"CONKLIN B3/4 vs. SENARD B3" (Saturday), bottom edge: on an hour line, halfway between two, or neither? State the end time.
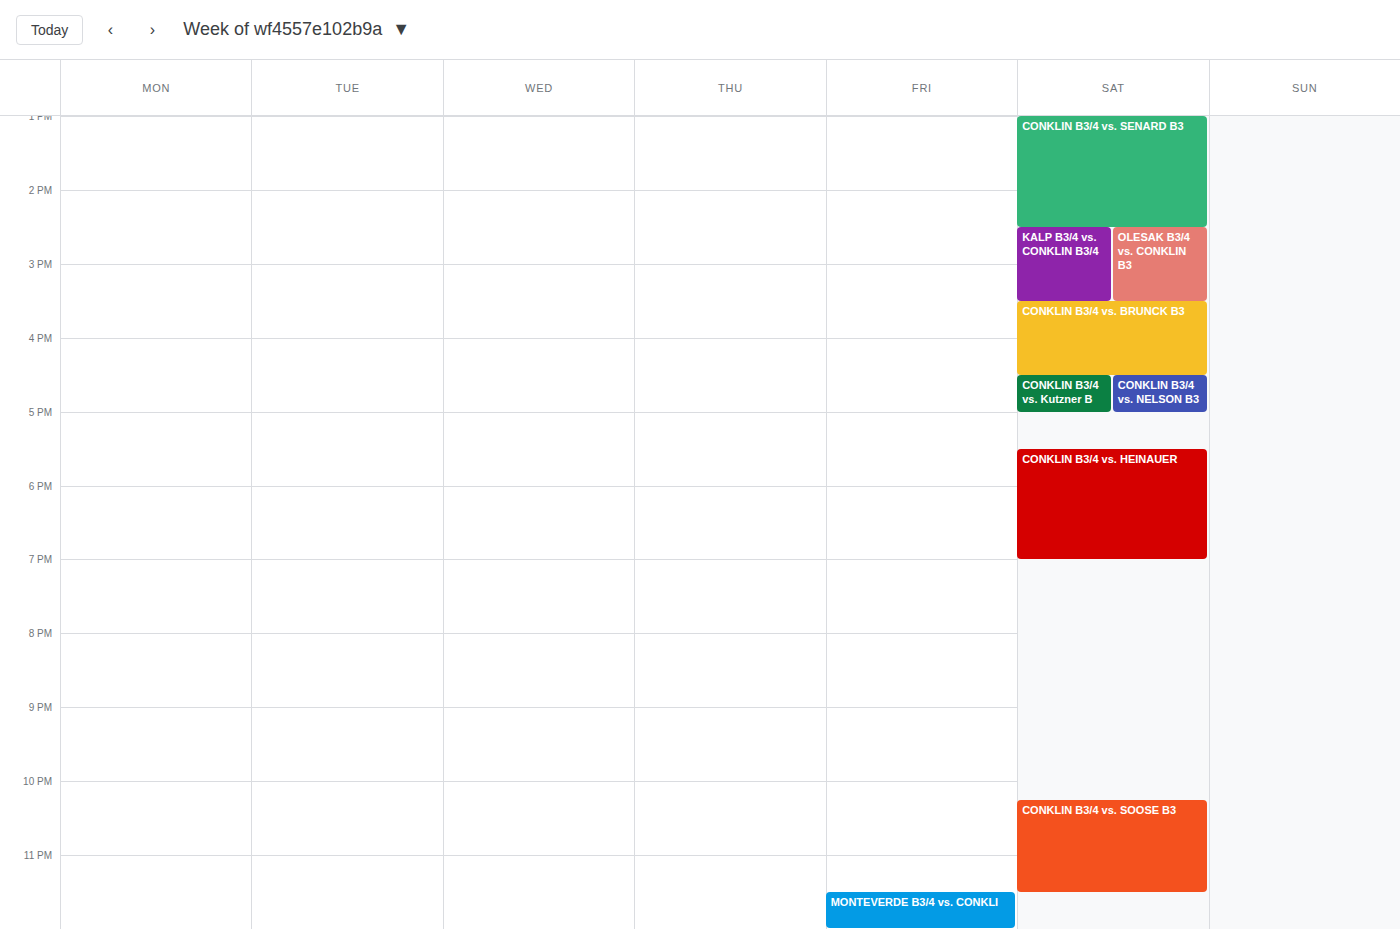
14:30 -- halfway between the 14:00 and 15:00 lines.